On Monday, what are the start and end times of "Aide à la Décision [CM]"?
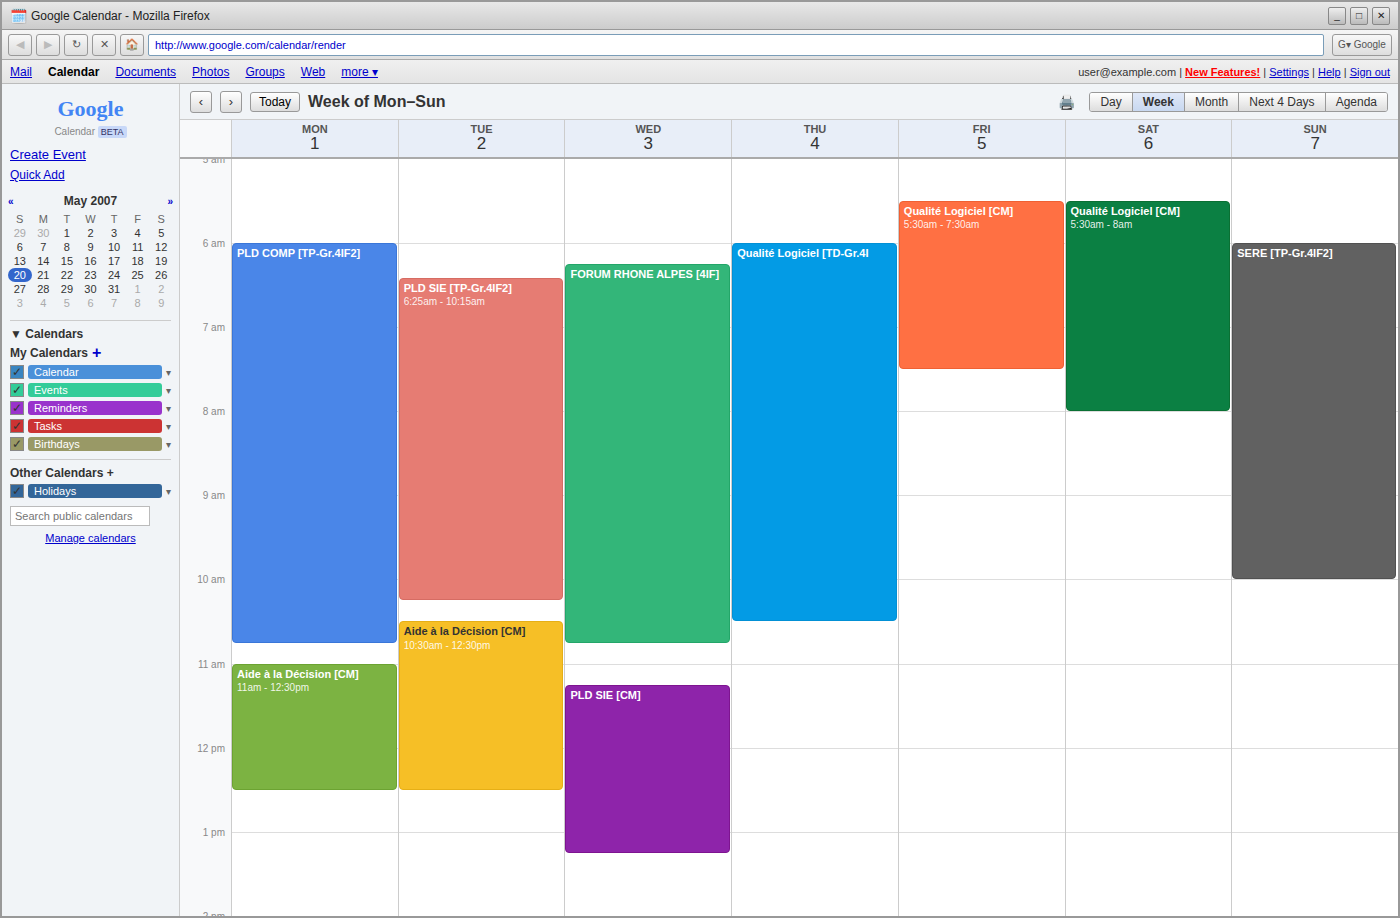
11:00 AM to 12:30 PM